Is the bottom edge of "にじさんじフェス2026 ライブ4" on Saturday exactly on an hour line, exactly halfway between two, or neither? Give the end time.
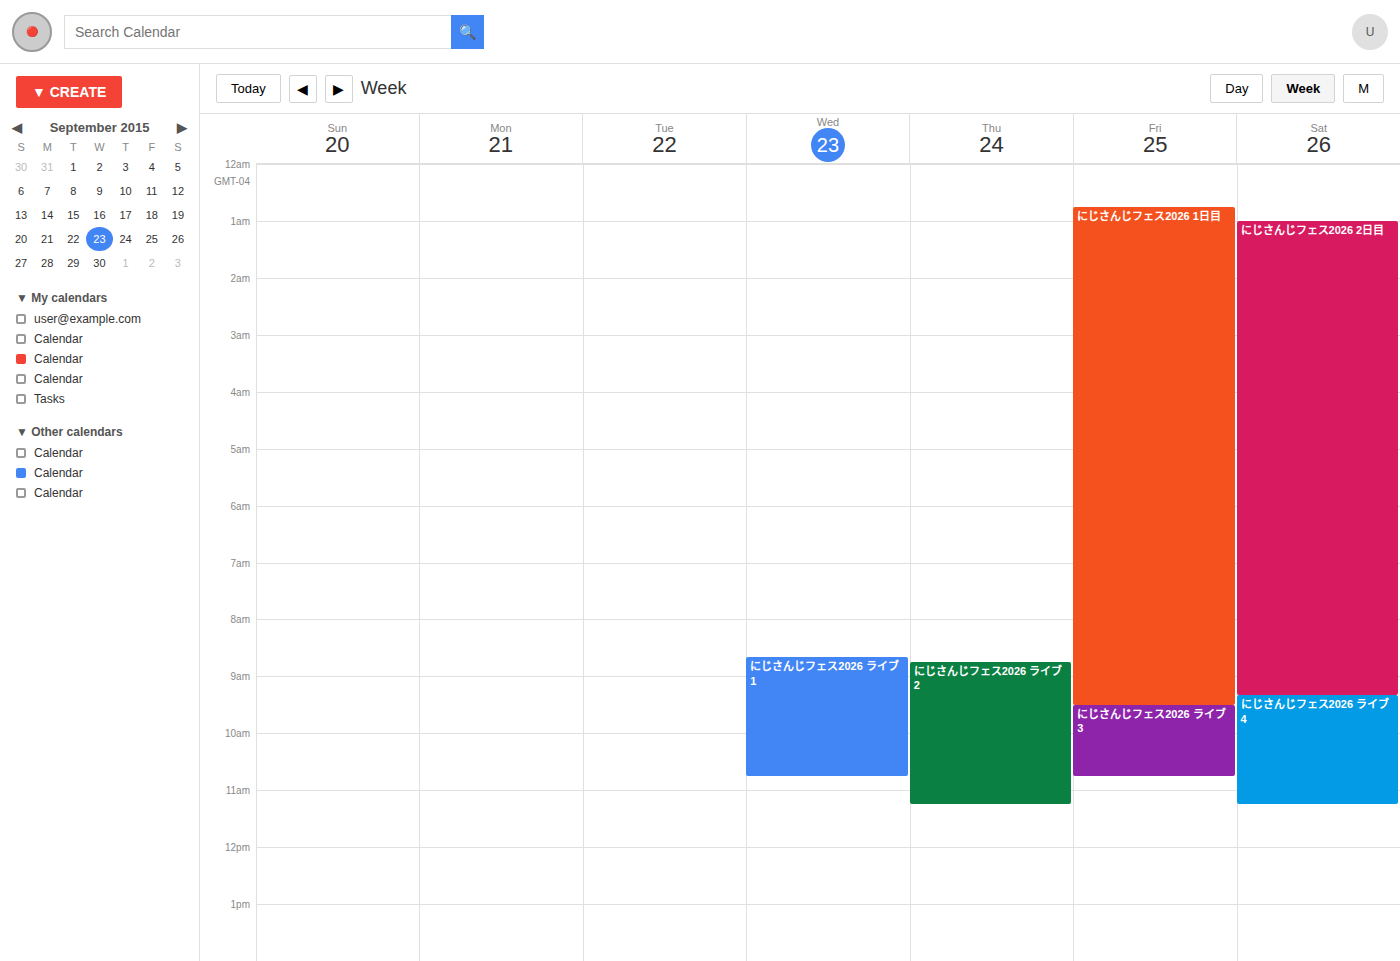
11:15 AM -- neither: a quarter of the way from the 11 AM line to the 12 PM line.